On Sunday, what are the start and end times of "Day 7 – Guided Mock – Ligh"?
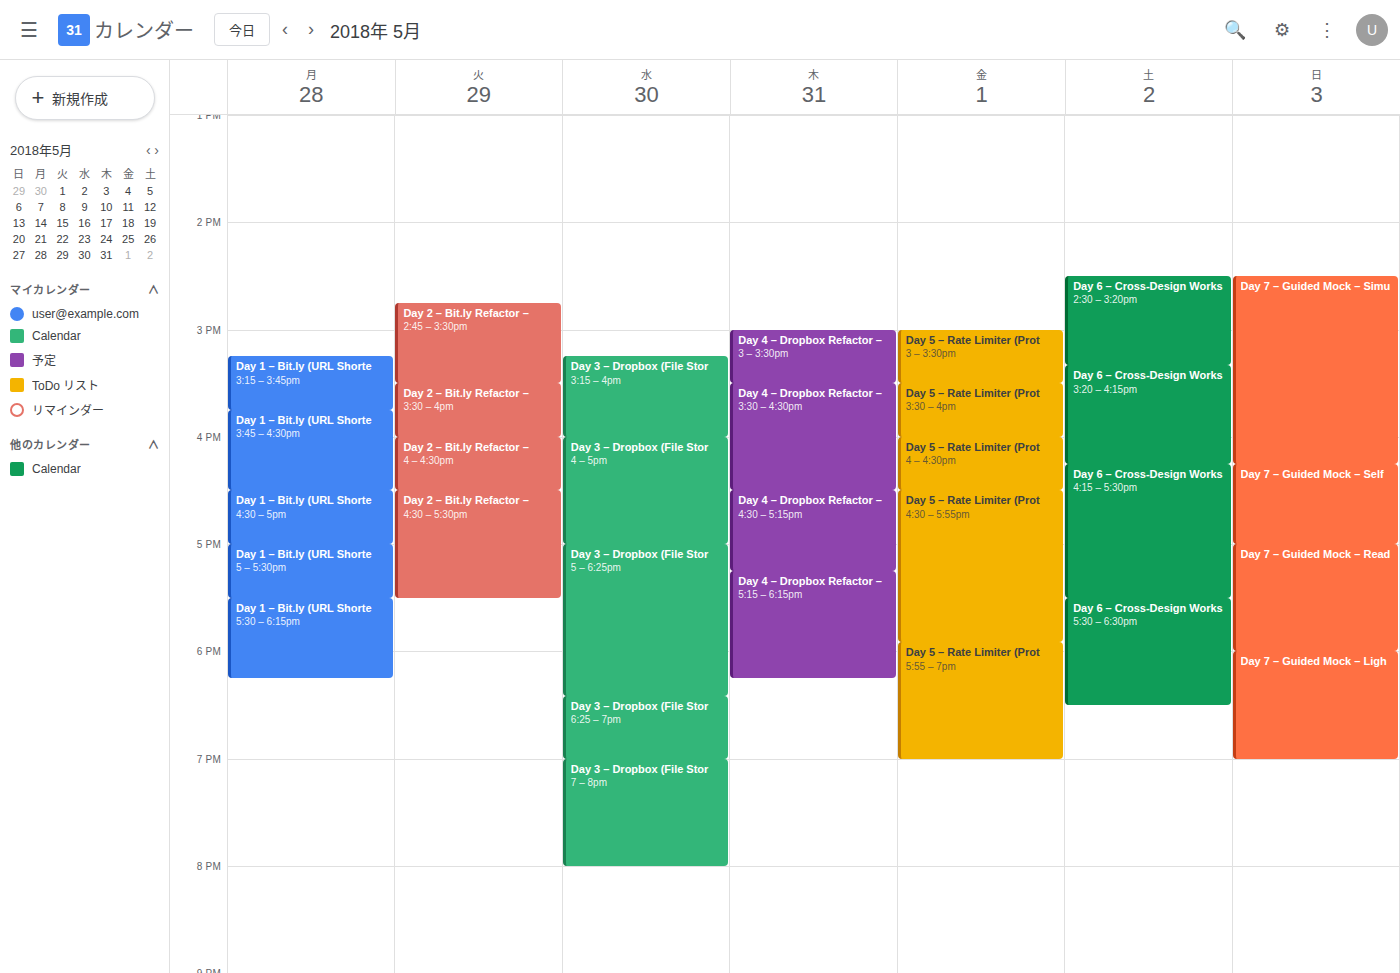
6:00 PM to 7:00 PM